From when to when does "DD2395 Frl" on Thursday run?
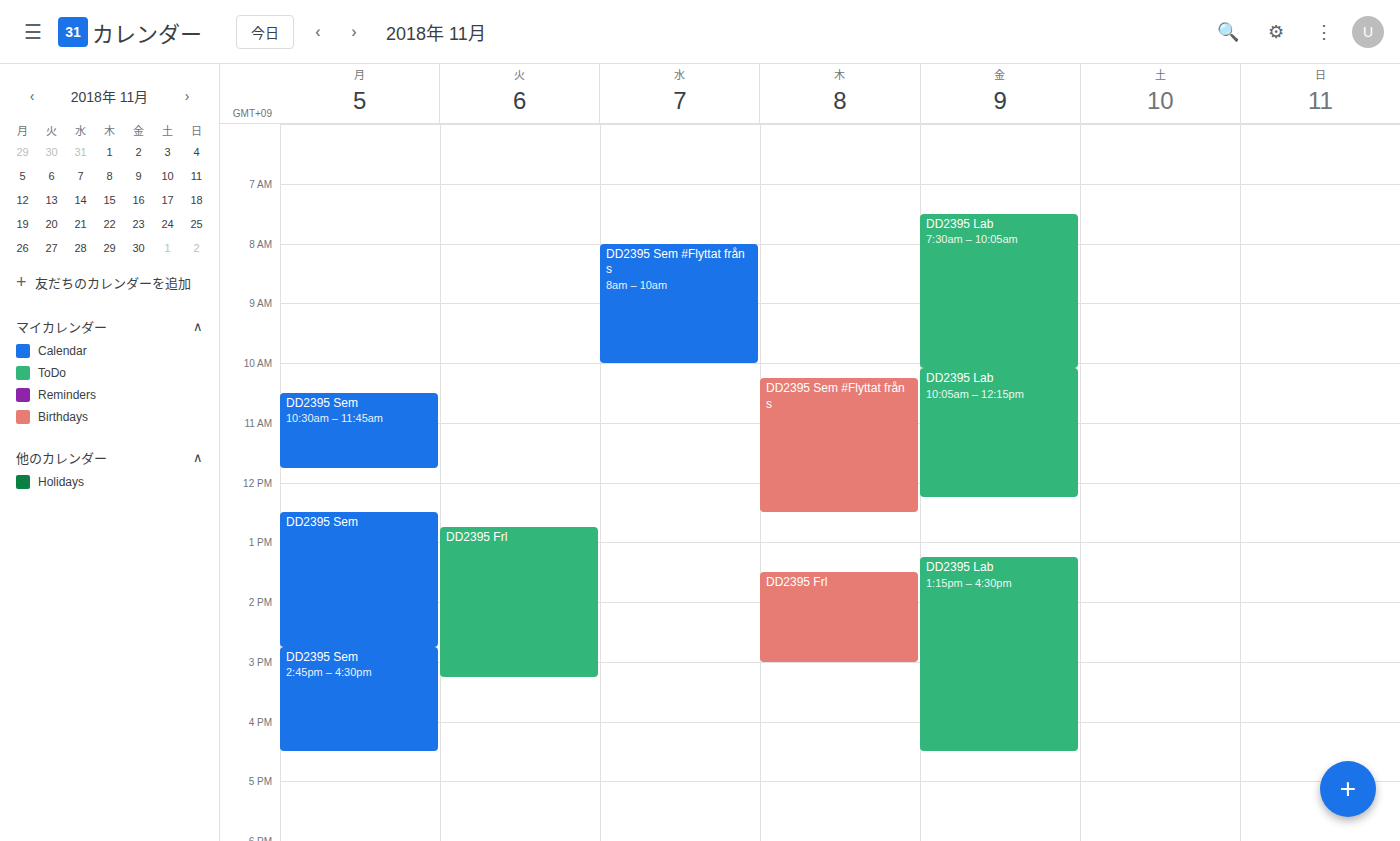
13:30 to 15:00